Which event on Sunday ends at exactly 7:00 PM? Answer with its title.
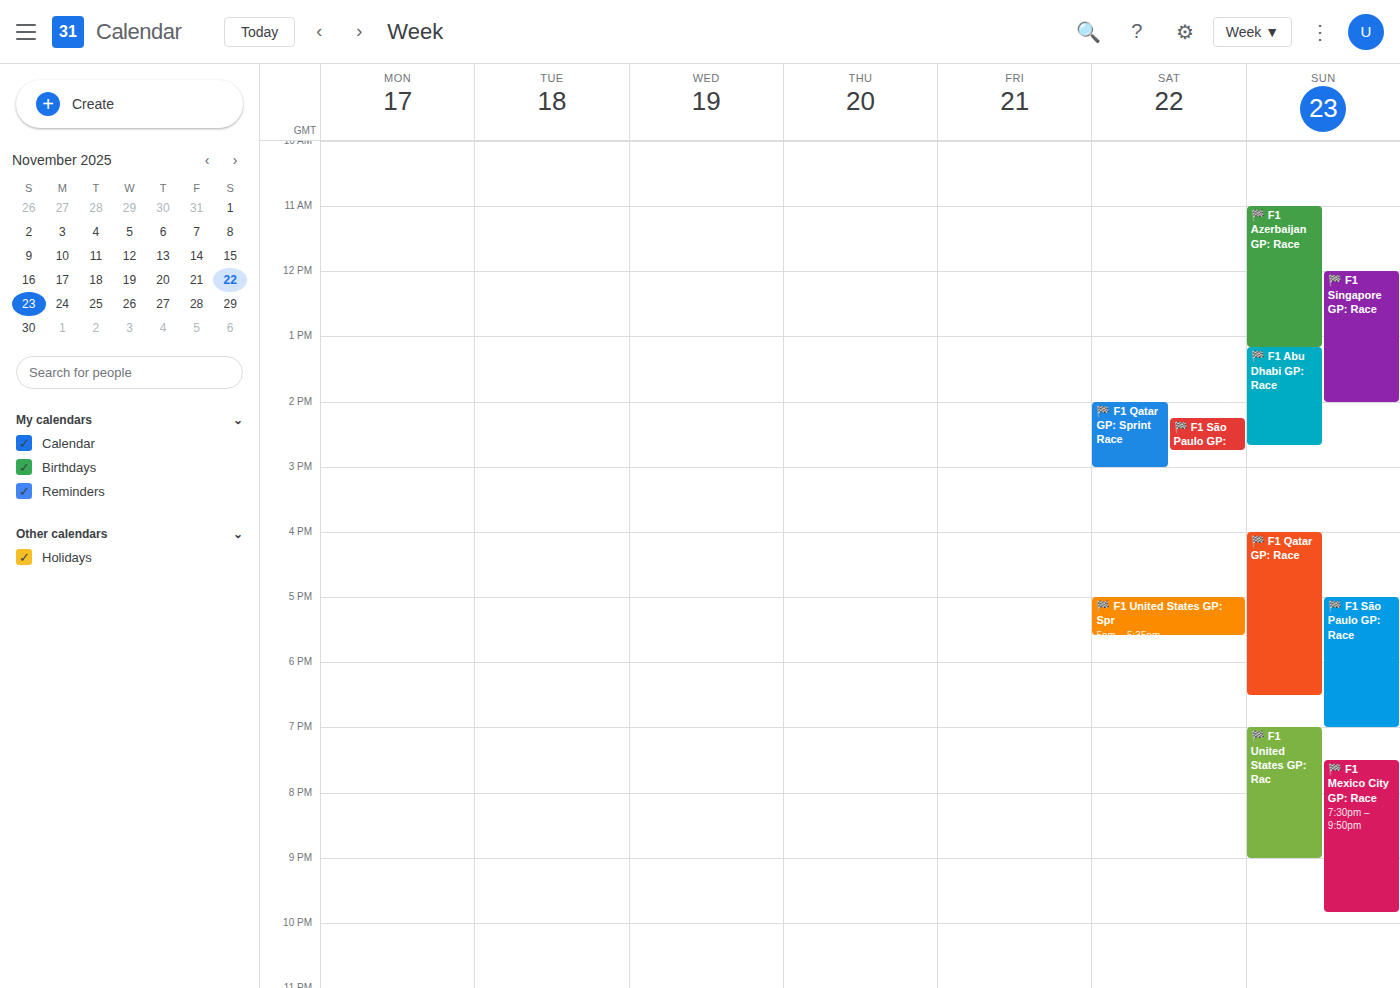
"🏁 F1 São Paulo GP: Race"